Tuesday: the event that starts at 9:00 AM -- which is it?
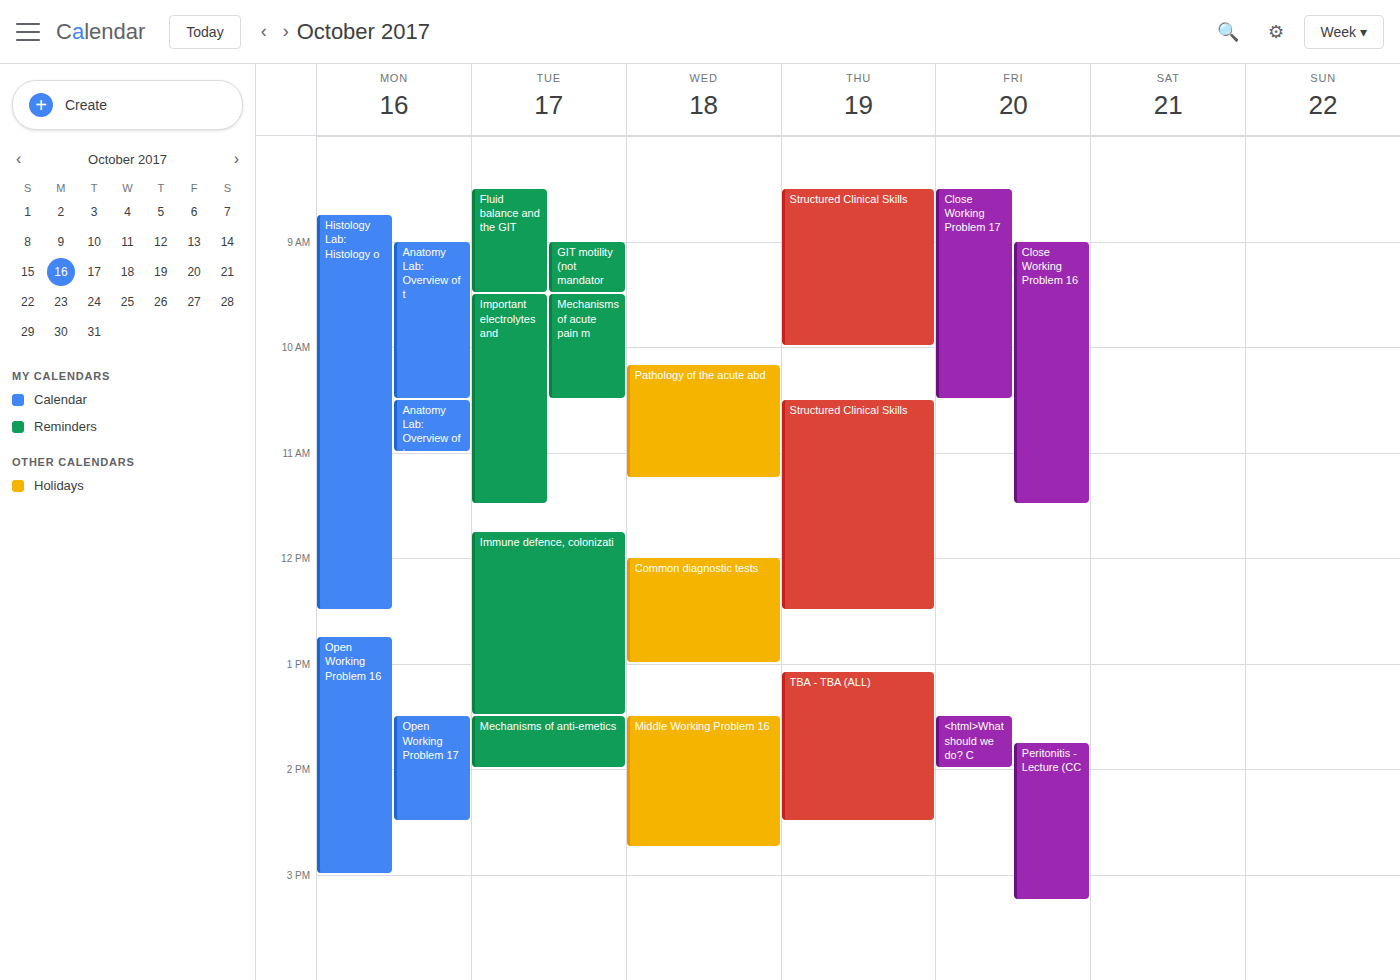
"GIT motility (not mandator"